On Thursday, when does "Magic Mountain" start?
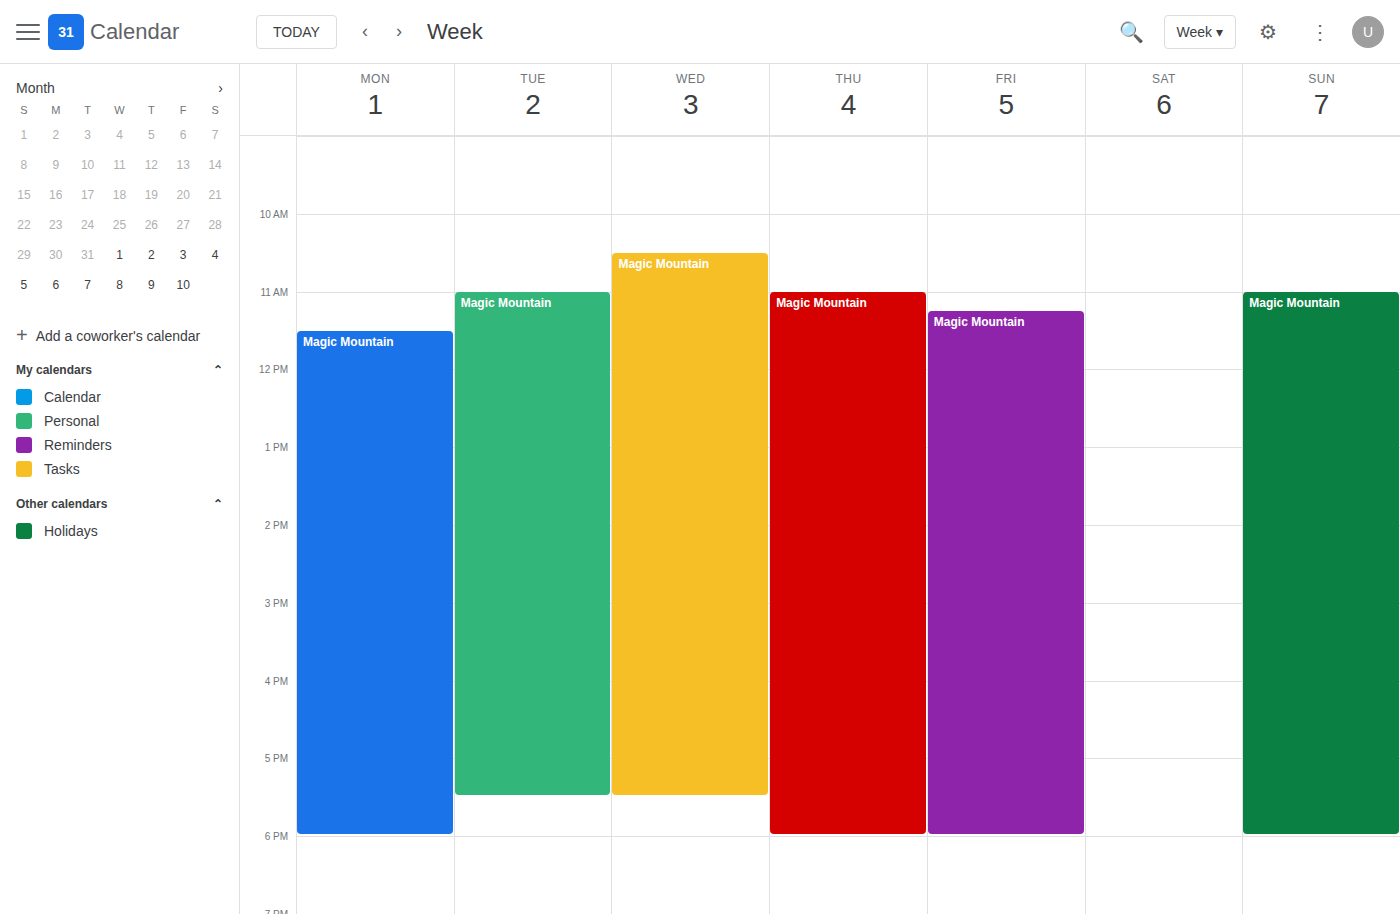
11:00 AM